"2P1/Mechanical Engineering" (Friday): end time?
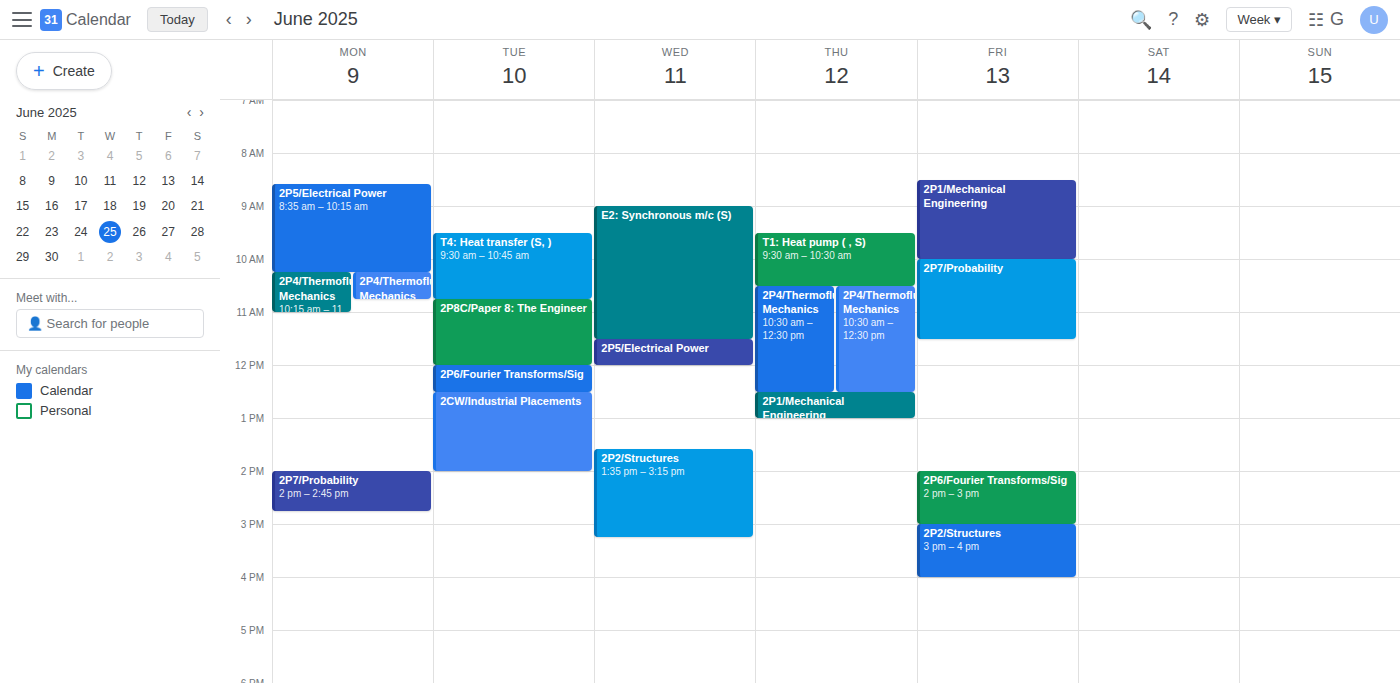
10:00 AM